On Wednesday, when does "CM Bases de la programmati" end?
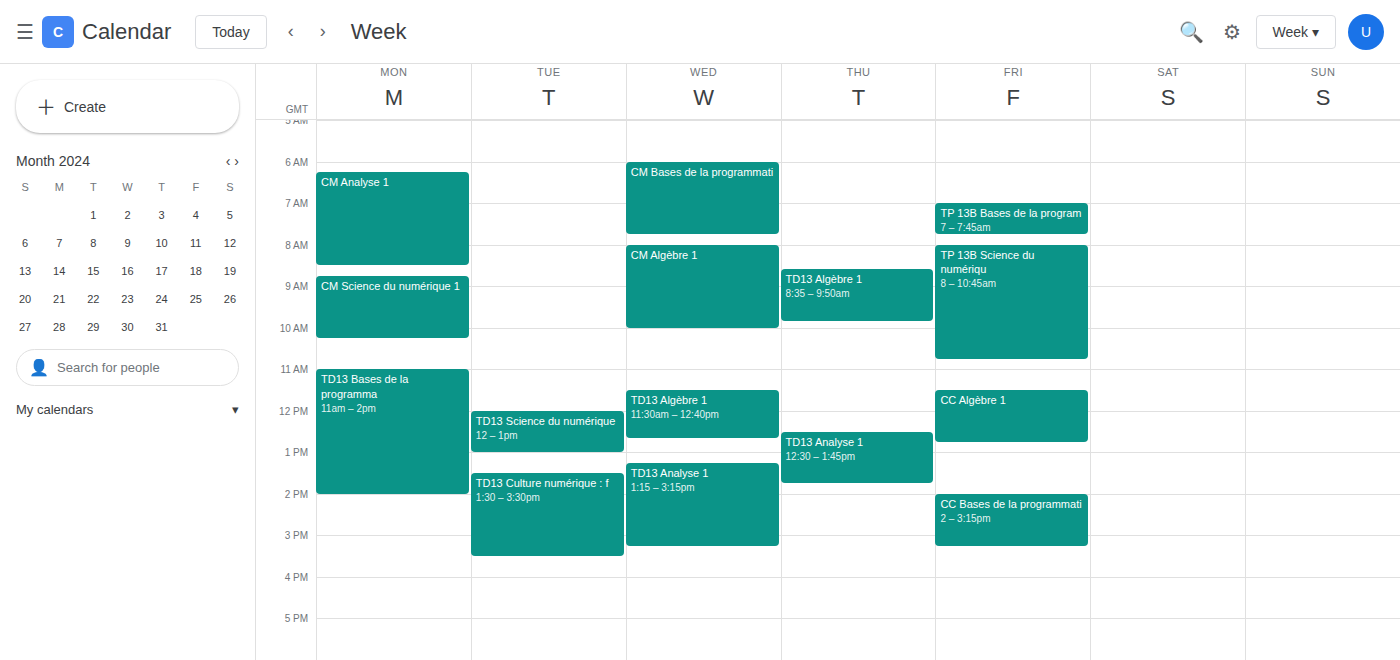
7:45 AM